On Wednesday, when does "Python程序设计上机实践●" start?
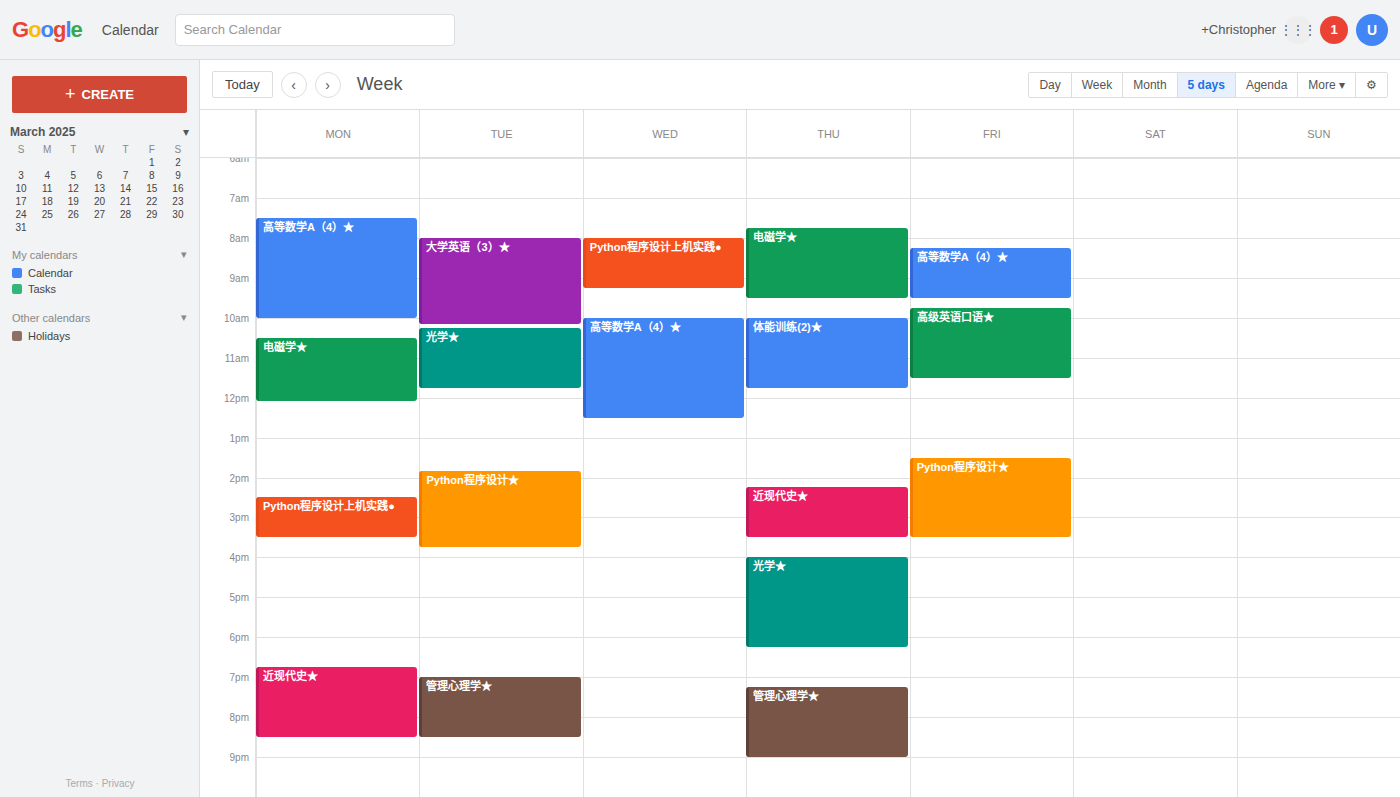
8:00 AM